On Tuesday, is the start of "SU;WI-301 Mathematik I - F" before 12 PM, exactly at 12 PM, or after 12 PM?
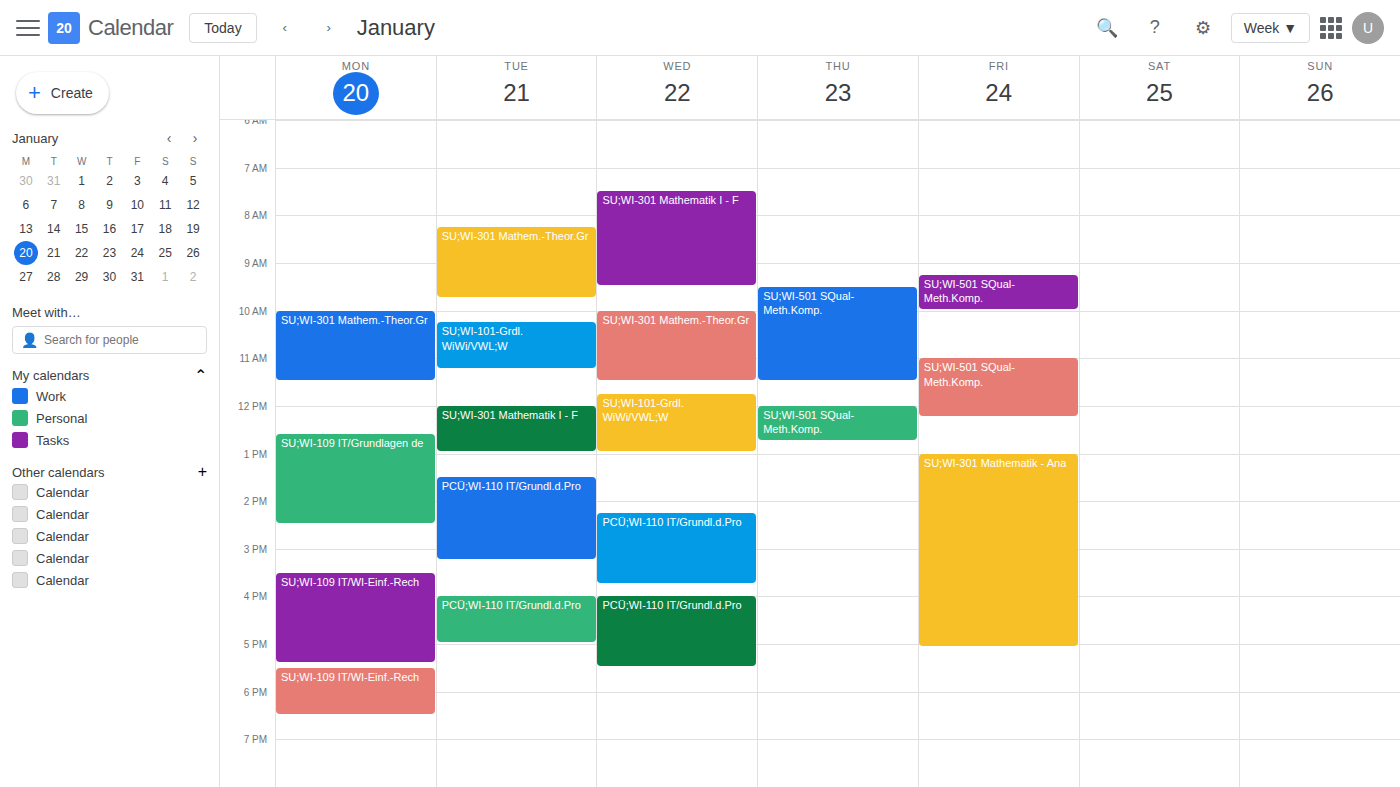
12:00 PM -- exactly at 12 PM, on the 12 PM line.